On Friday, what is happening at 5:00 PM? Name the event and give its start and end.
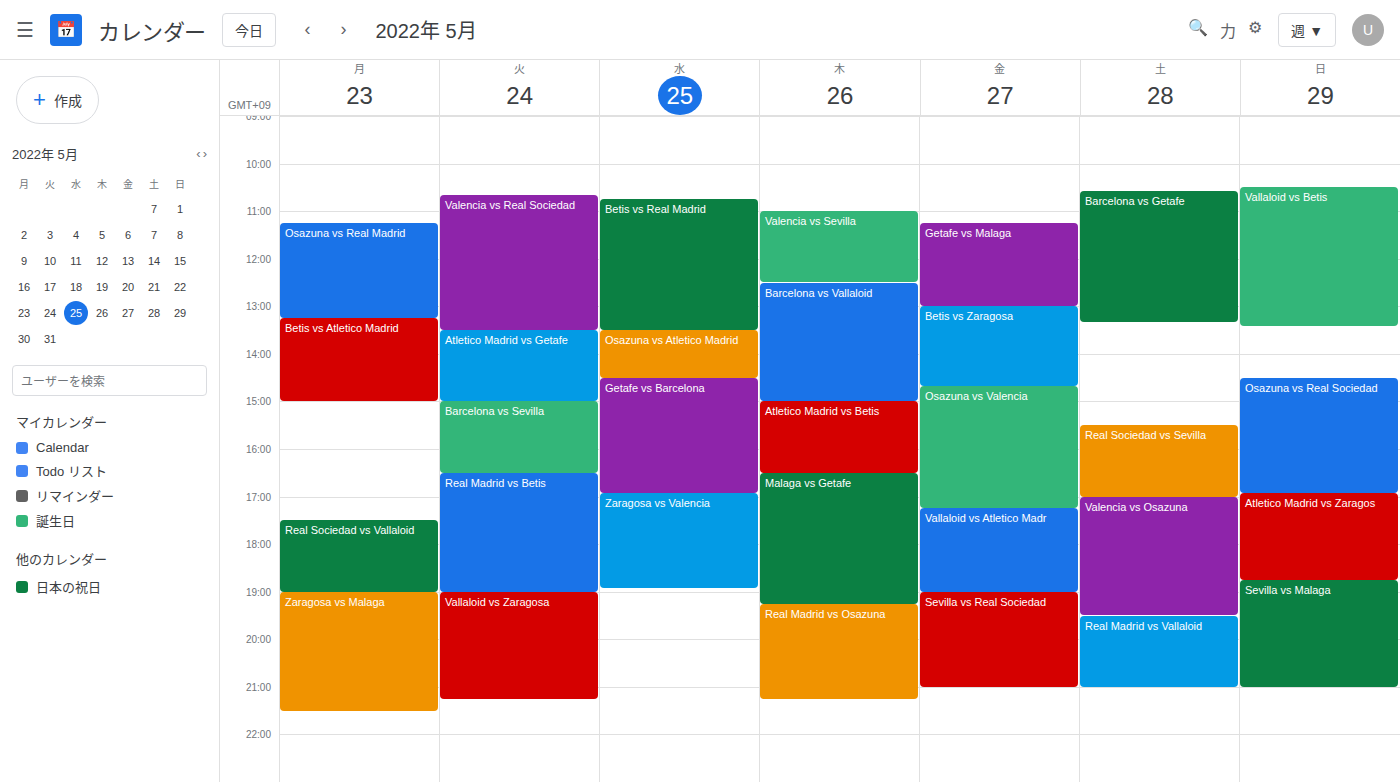
"Osazuna vs Valencia", 2:40 PM to 5:15 PM